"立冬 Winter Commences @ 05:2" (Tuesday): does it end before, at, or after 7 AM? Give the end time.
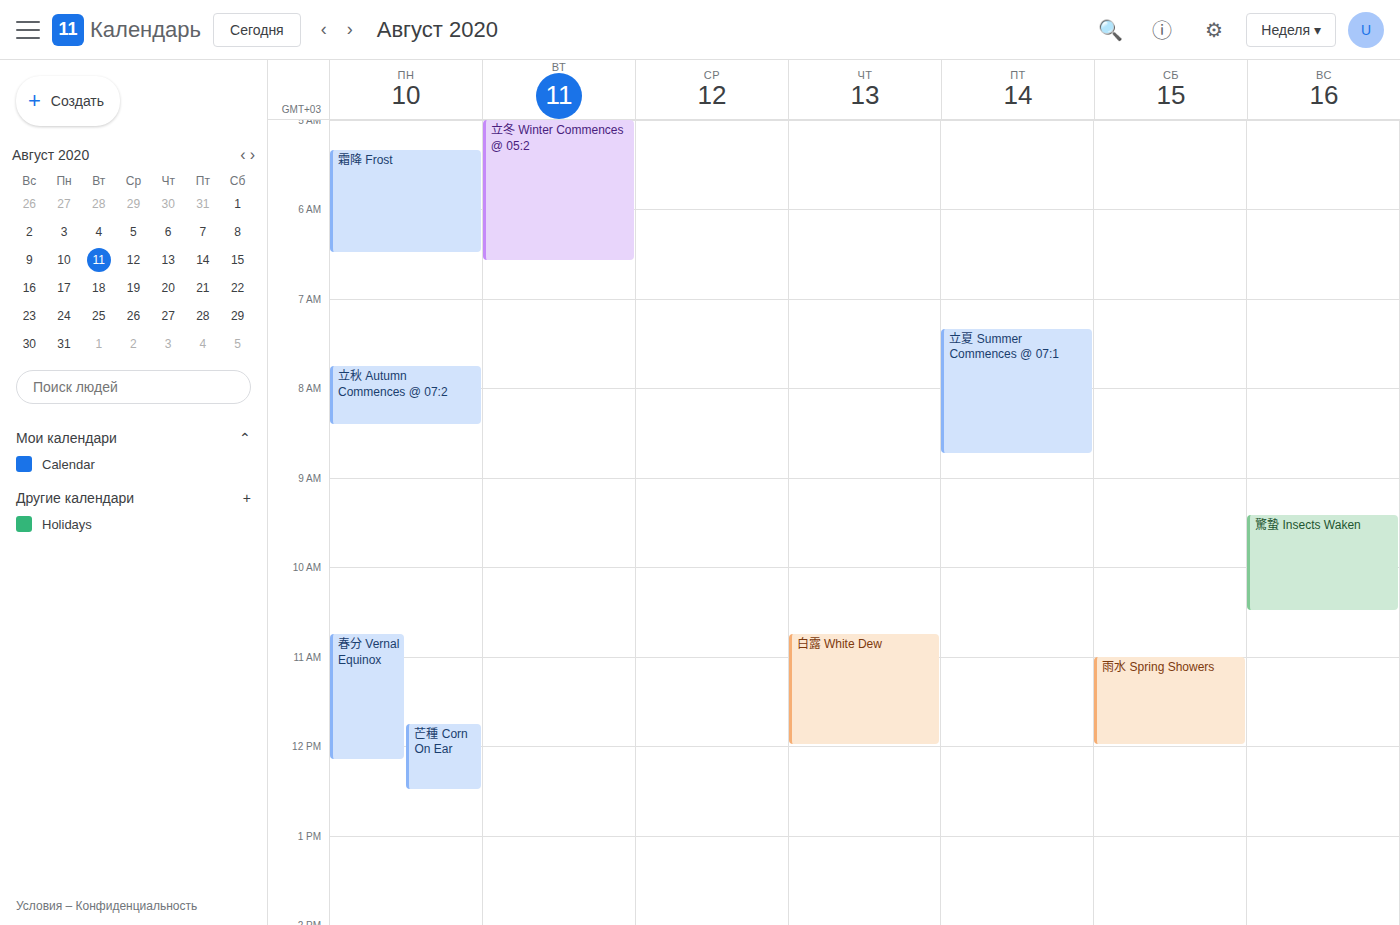
6:35 AM -- before 7 AM, 25 minutes above the 7 AM line.